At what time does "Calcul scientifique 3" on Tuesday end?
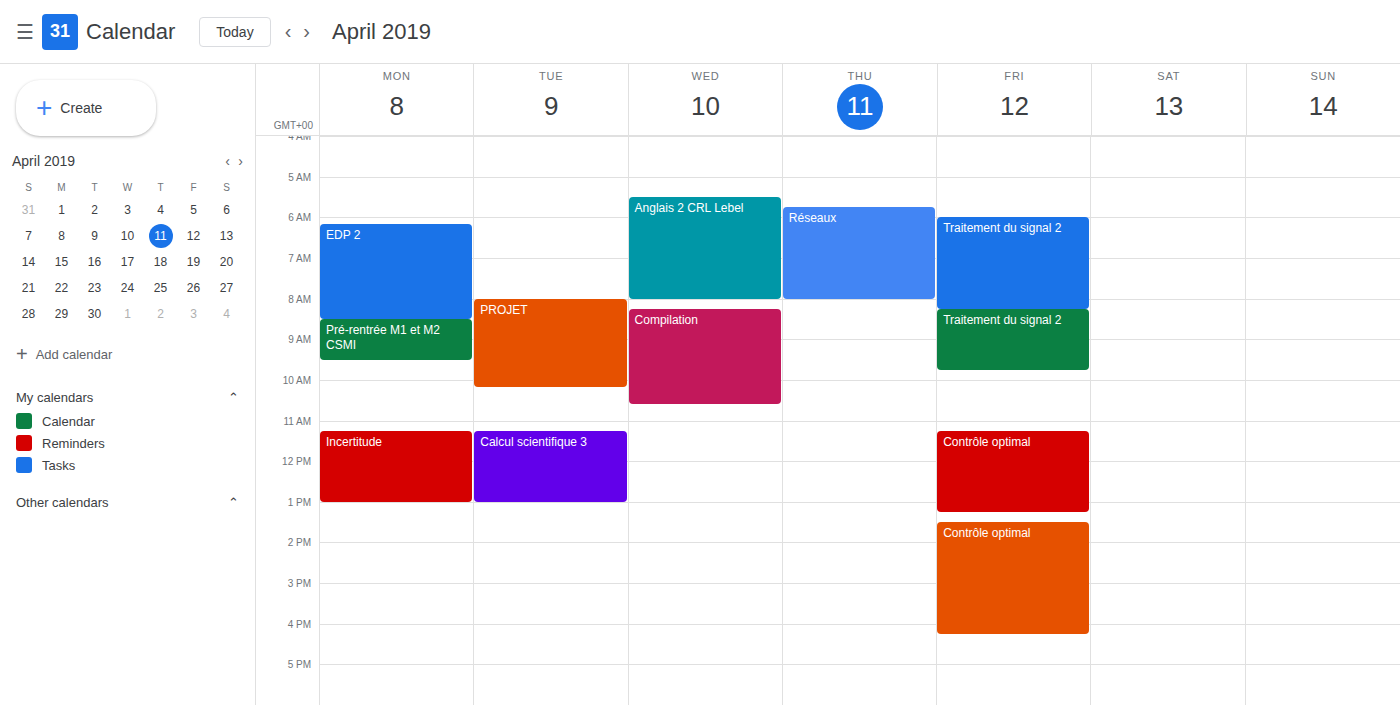
1:00 PM